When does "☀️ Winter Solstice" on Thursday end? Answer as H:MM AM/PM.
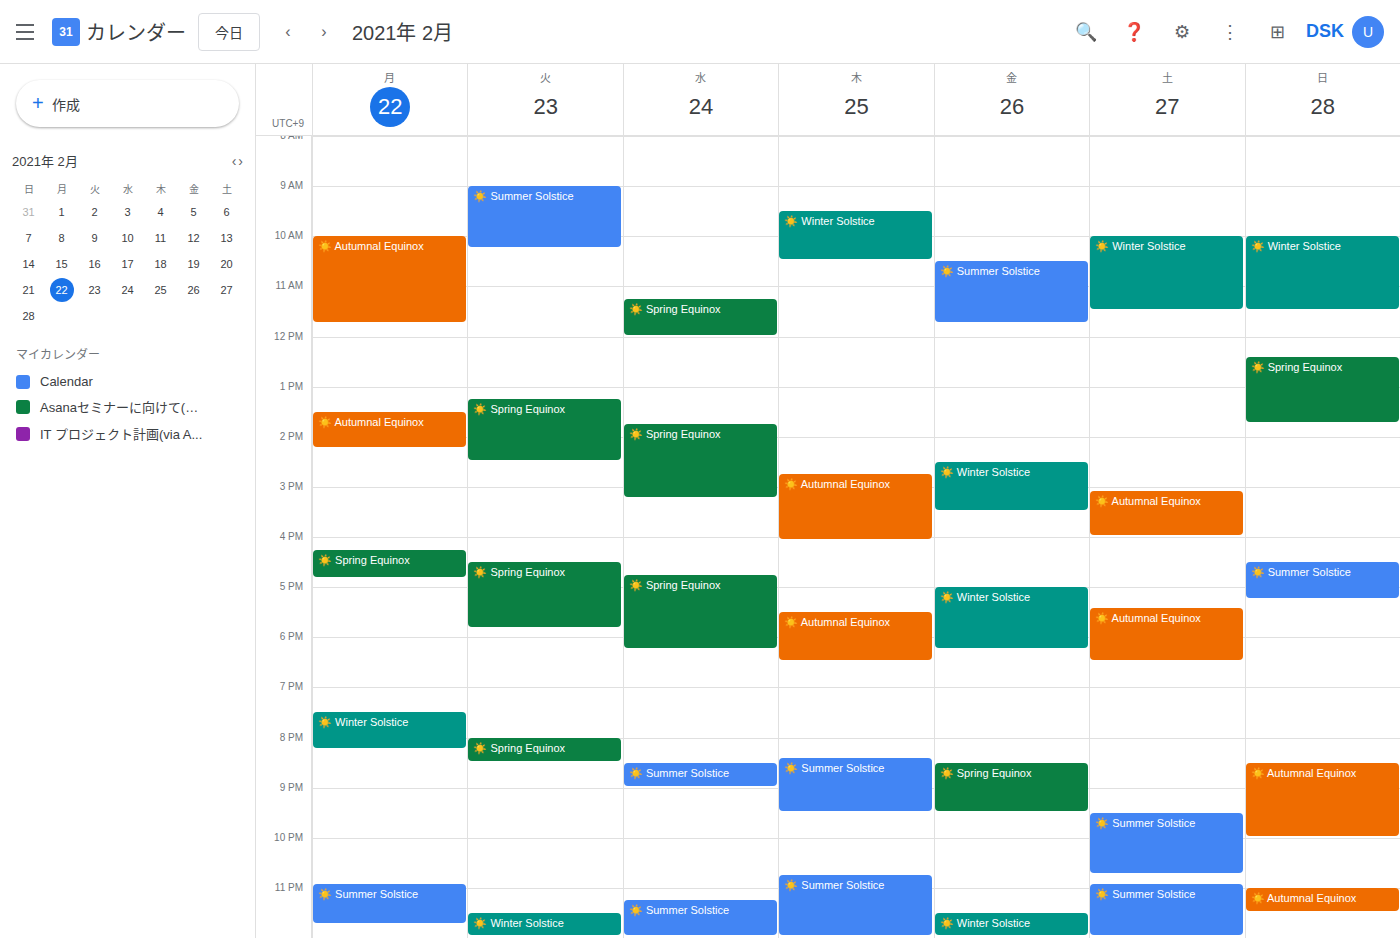
10:30 AM